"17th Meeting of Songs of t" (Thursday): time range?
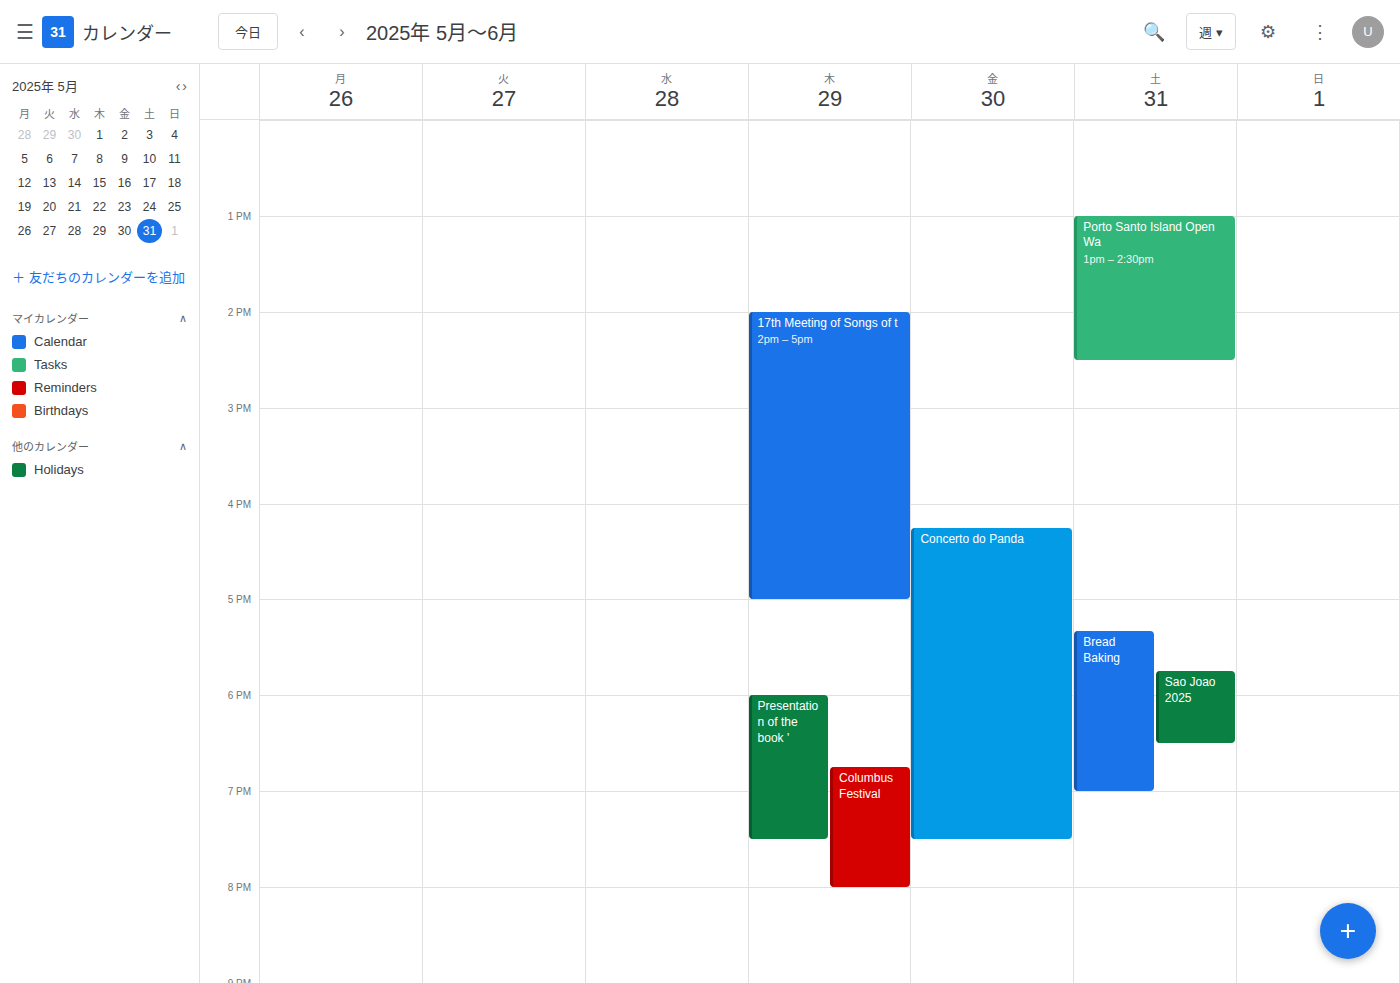
2:00 PM to 5:00 PM